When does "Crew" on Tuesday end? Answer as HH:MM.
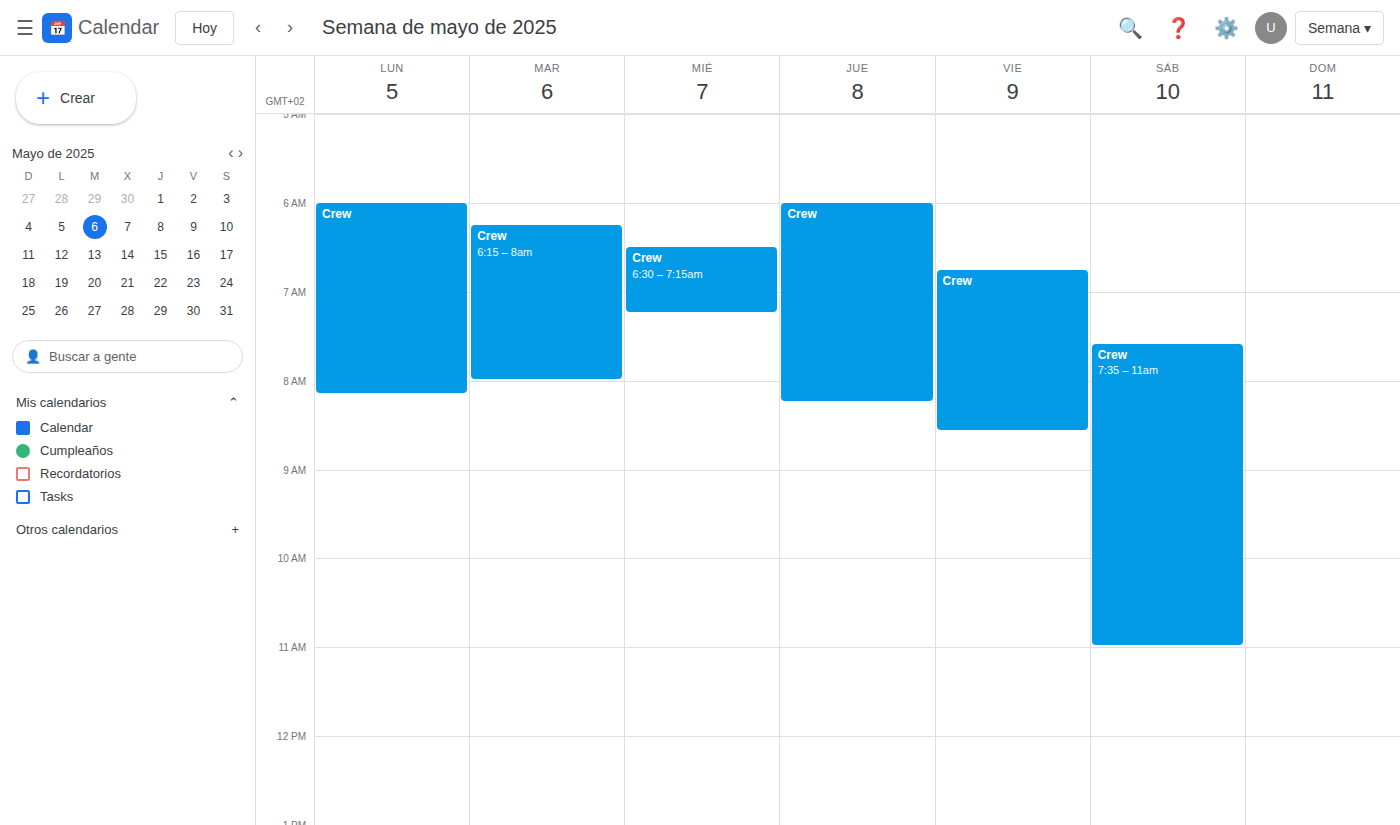
08:00